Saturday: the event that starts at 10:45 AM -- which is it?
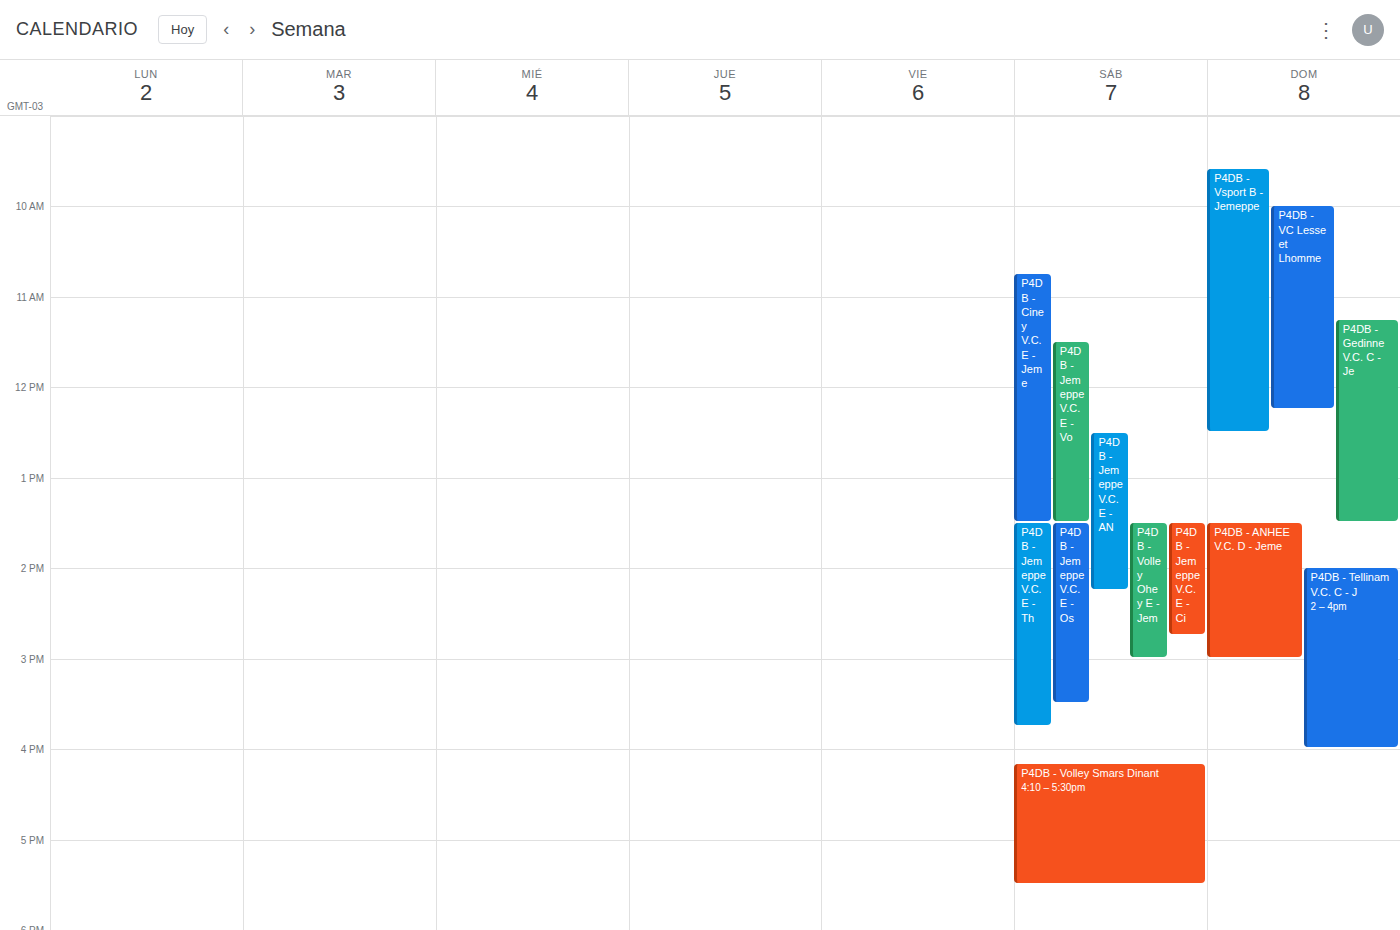
"P4DB - Ciney V.C. E - Jeme"